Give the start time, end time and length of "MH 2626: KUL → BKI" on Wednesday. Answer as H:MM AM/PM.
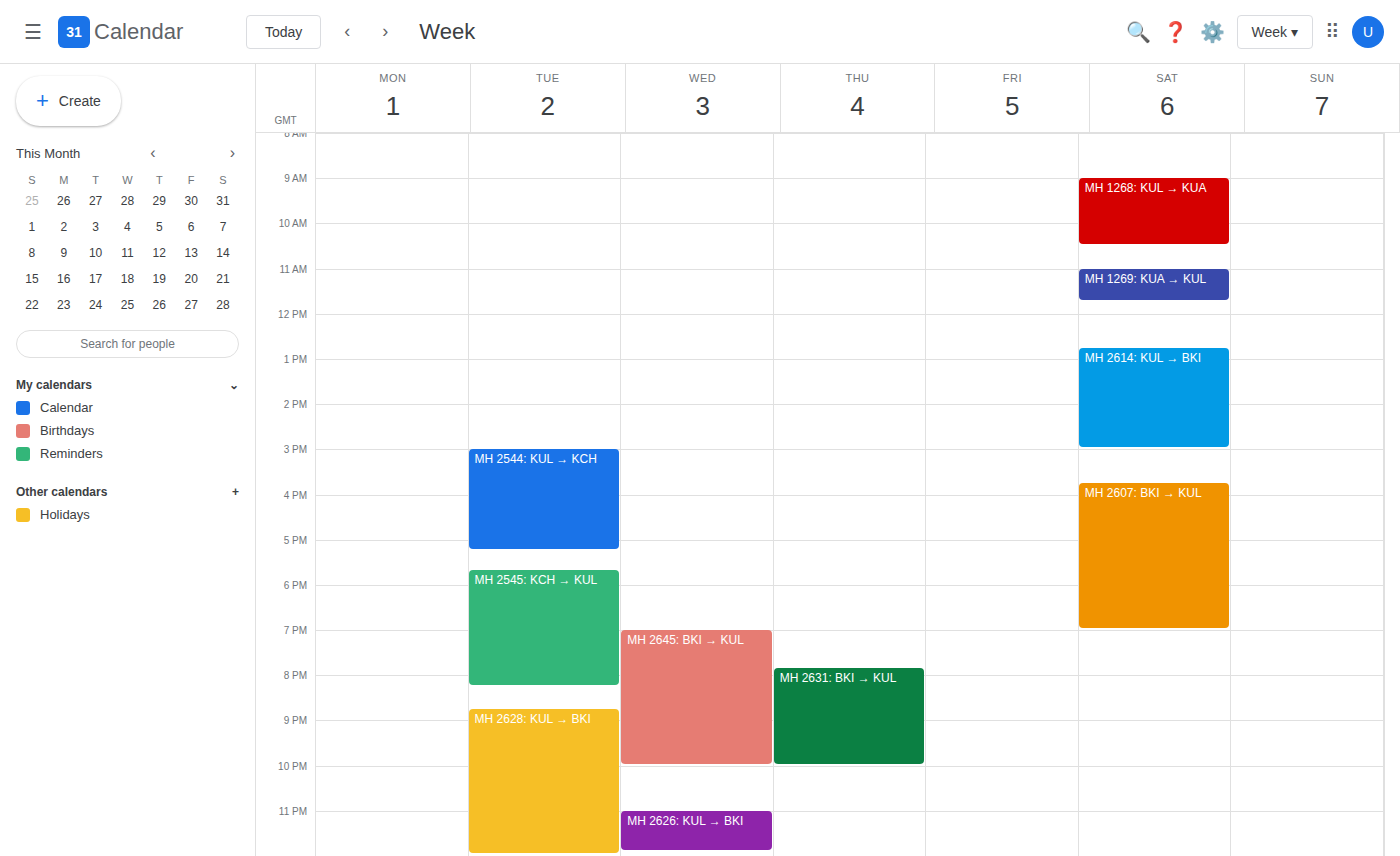
11:00 PM to 11:55 PM, 55 minutes